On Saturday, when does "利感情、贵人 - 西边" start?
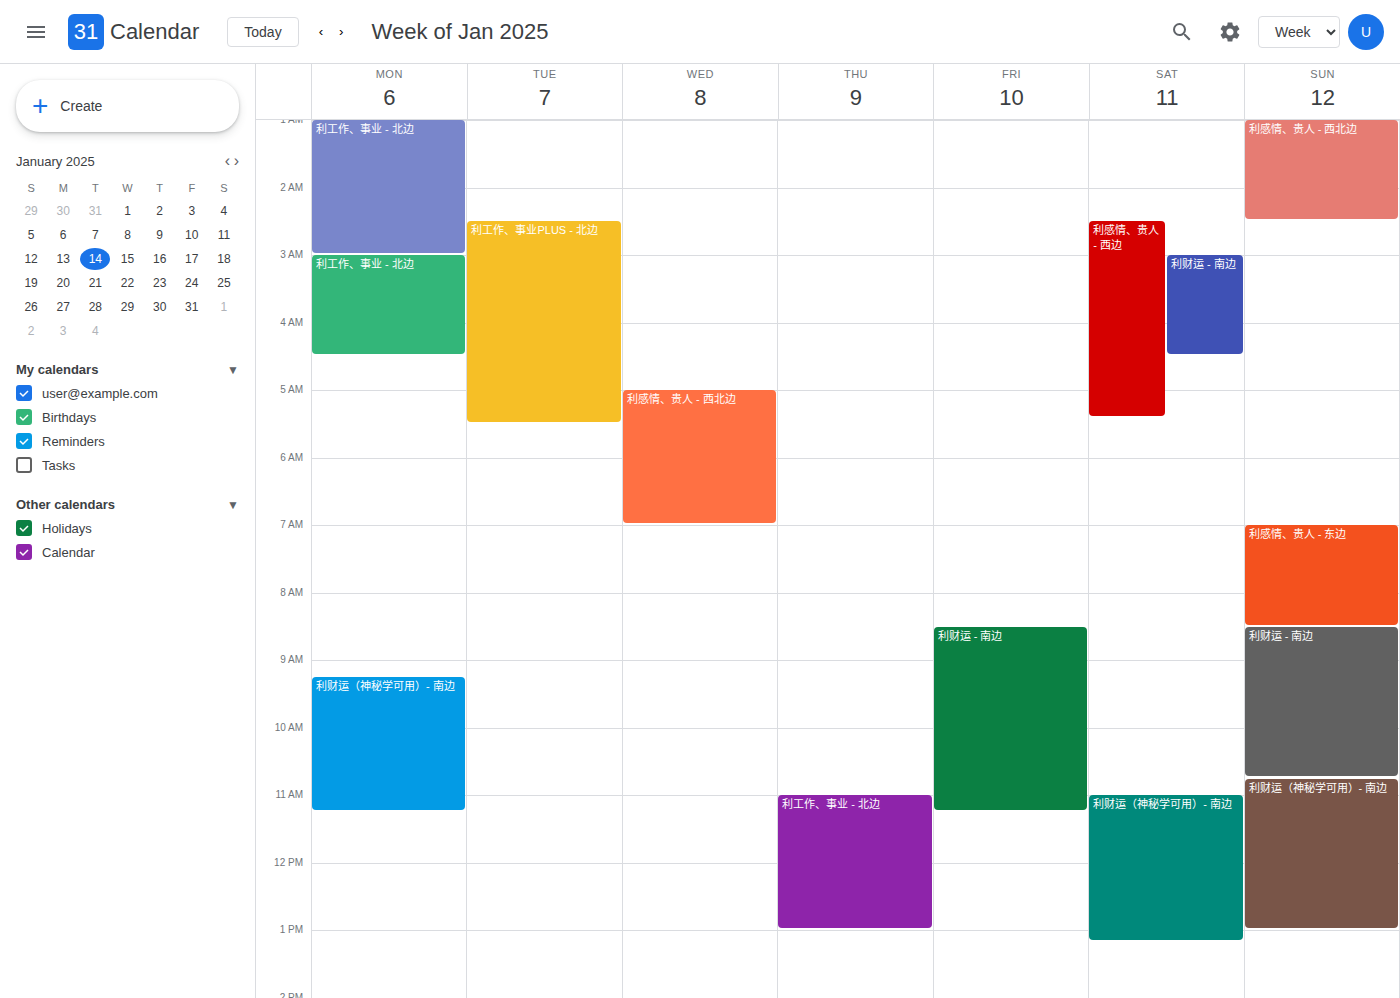
2:30 AM